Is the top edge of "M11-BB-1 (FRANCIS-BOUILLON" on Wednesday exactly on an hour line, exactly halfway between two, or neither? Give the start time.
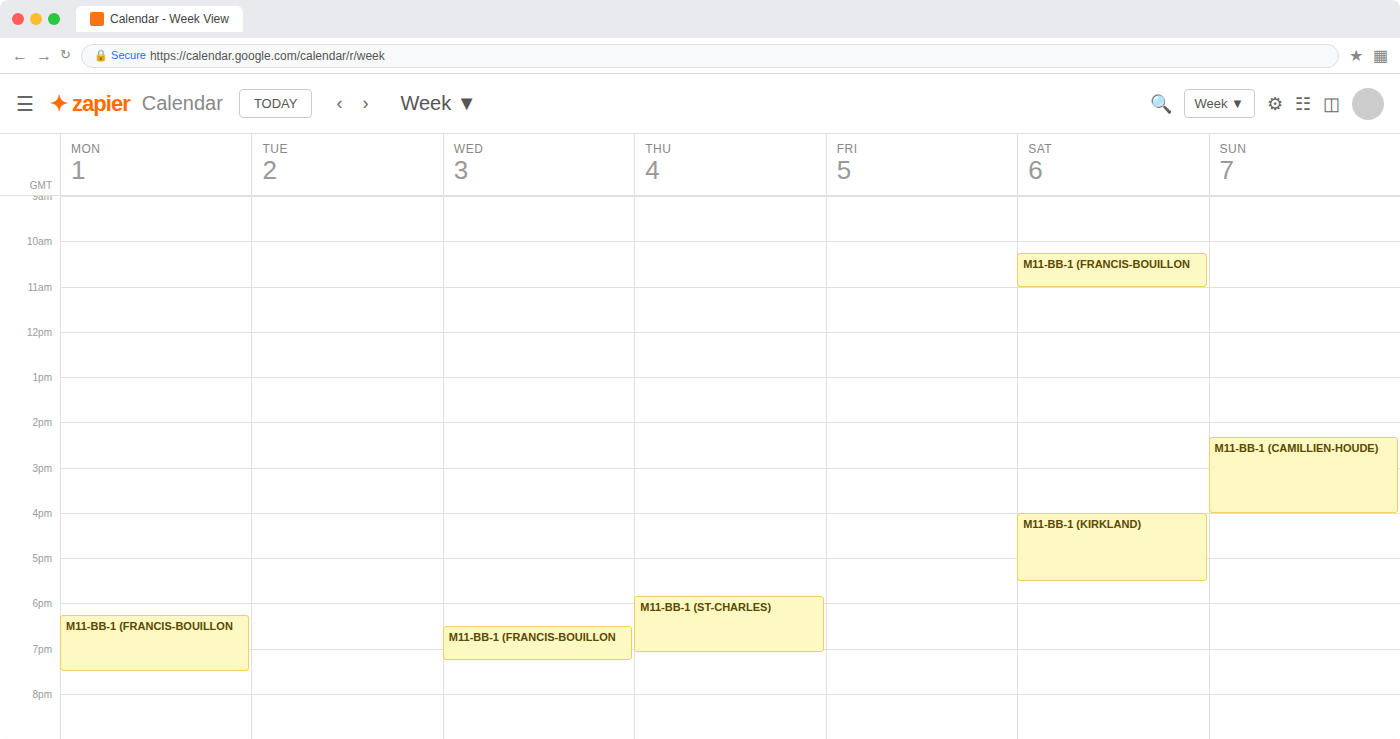
6:30 PM -- halfway between the 6 PM and 7 PM lines.